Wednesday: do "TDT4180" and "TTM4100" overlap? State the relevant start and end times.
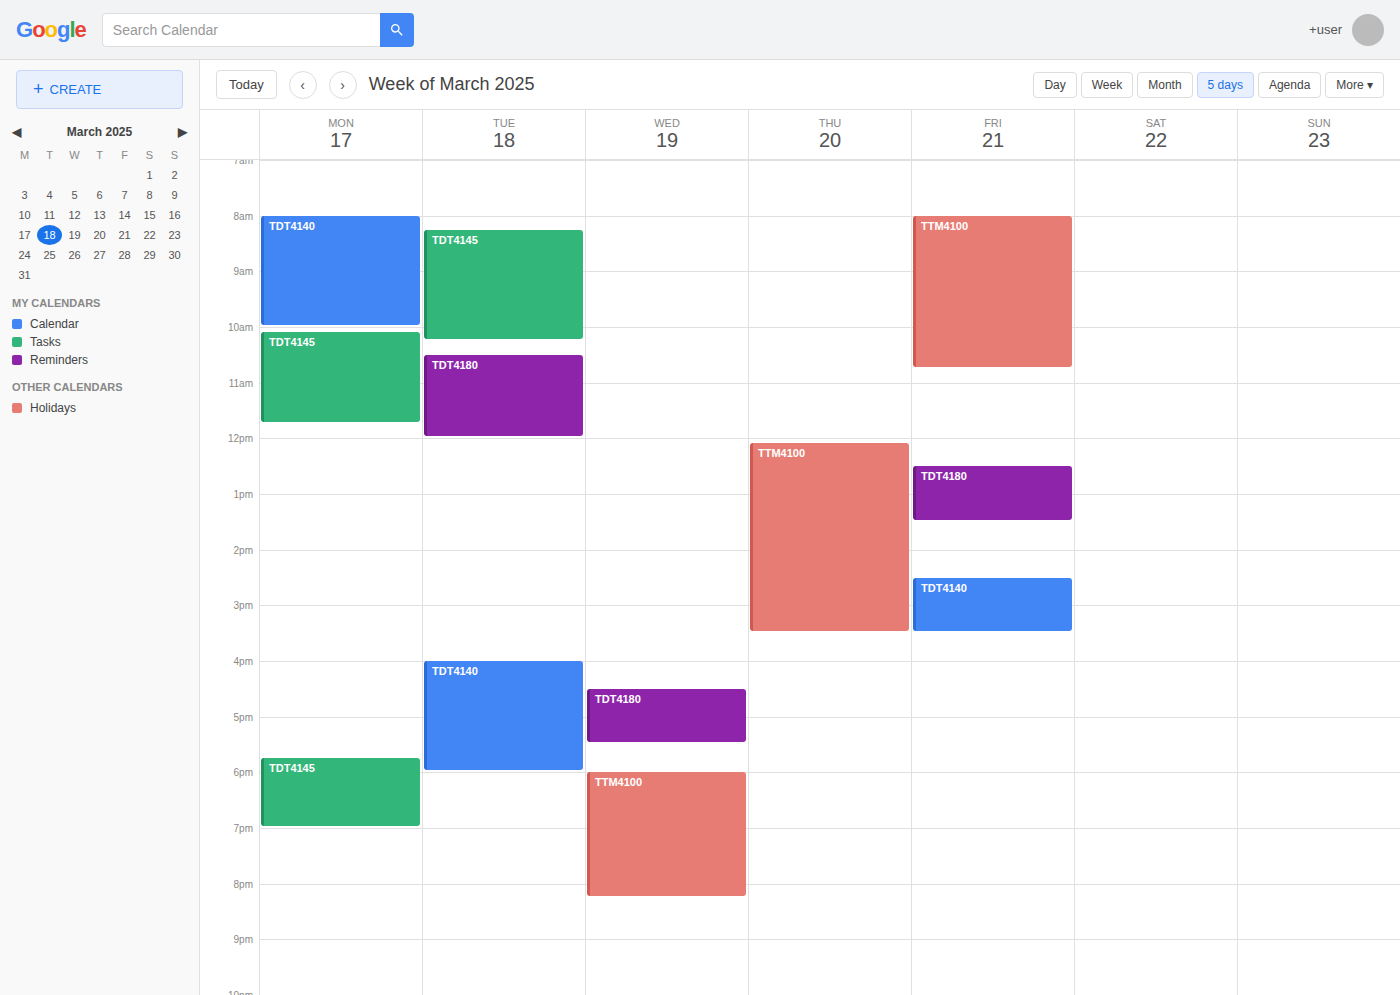
"TDT4180" ends at 5:30 PM and "TTM4100" starts at 6:00 PM -- no overlap.